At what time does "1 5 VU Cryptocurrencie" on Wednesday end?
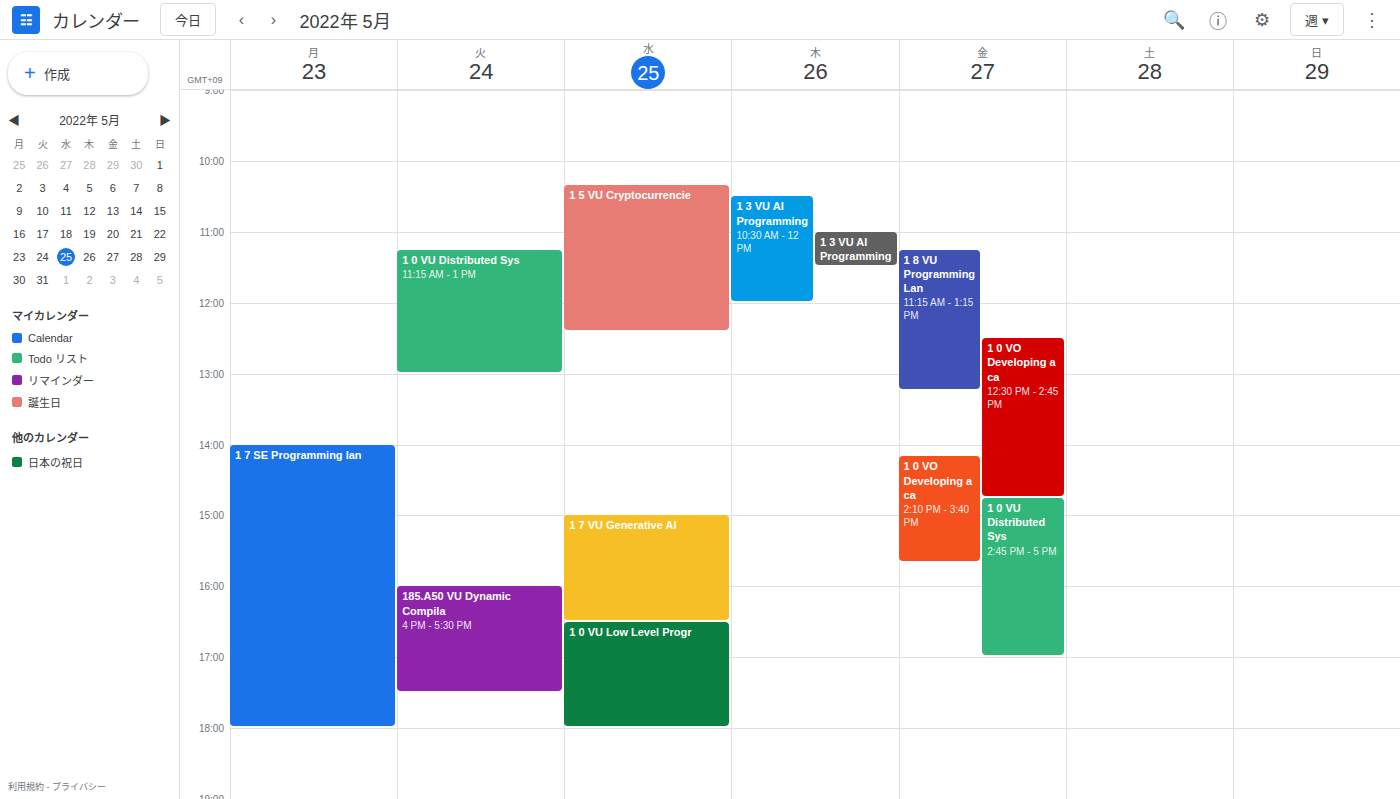
12:25 PM